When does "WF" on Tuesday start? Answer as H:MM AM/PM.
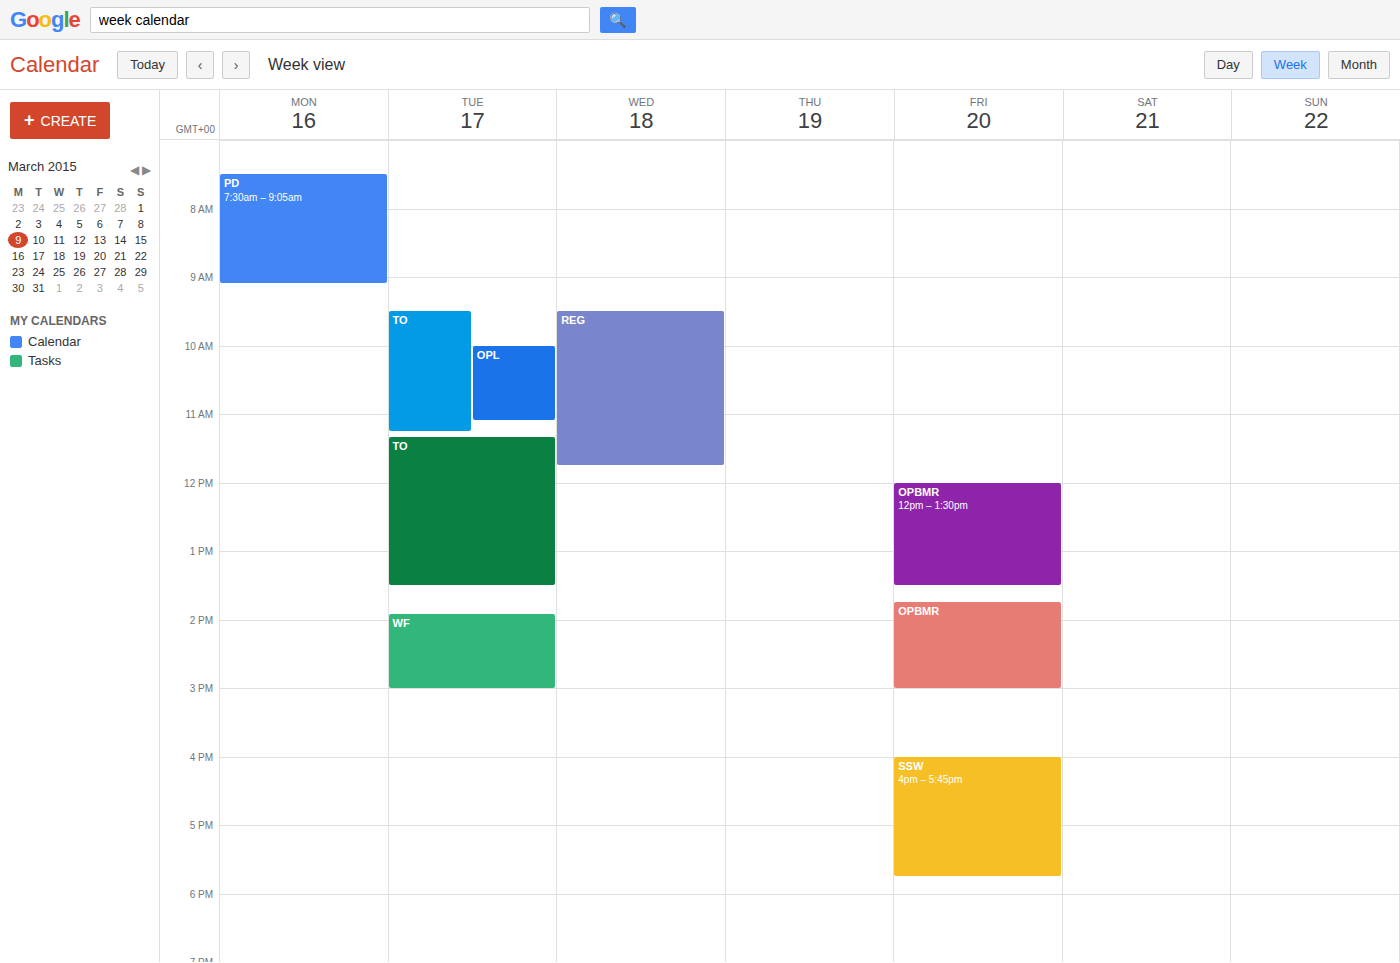
1:55 PM